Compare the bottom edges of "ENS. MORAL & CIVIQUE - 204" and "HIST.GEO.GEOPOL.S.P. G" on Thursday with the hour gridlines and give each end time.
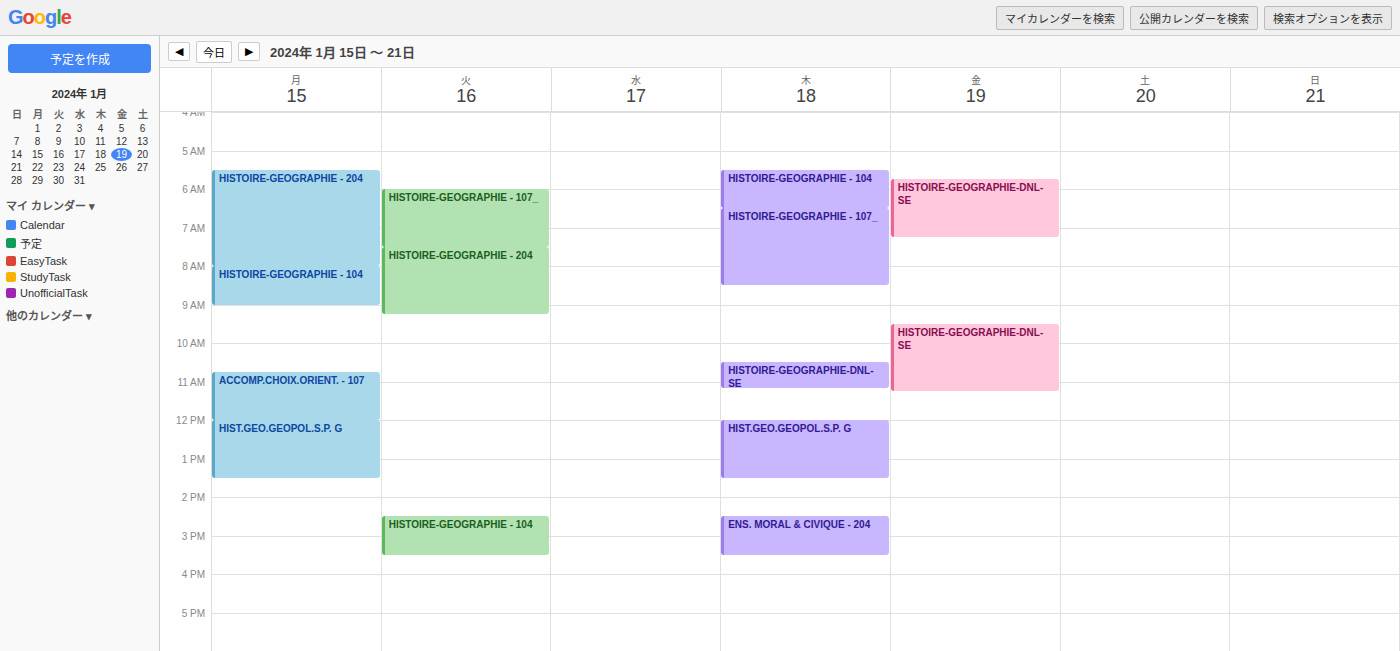
"ENS. MORAL & CIVIQUE - 204": 3:30 PM, halfway between the 3 PM and 4 PM lines. "HIST.GEO.GEOPOL.S.P. G": 1:30 PM, halfway between the 1 PM and 2 PM lines.